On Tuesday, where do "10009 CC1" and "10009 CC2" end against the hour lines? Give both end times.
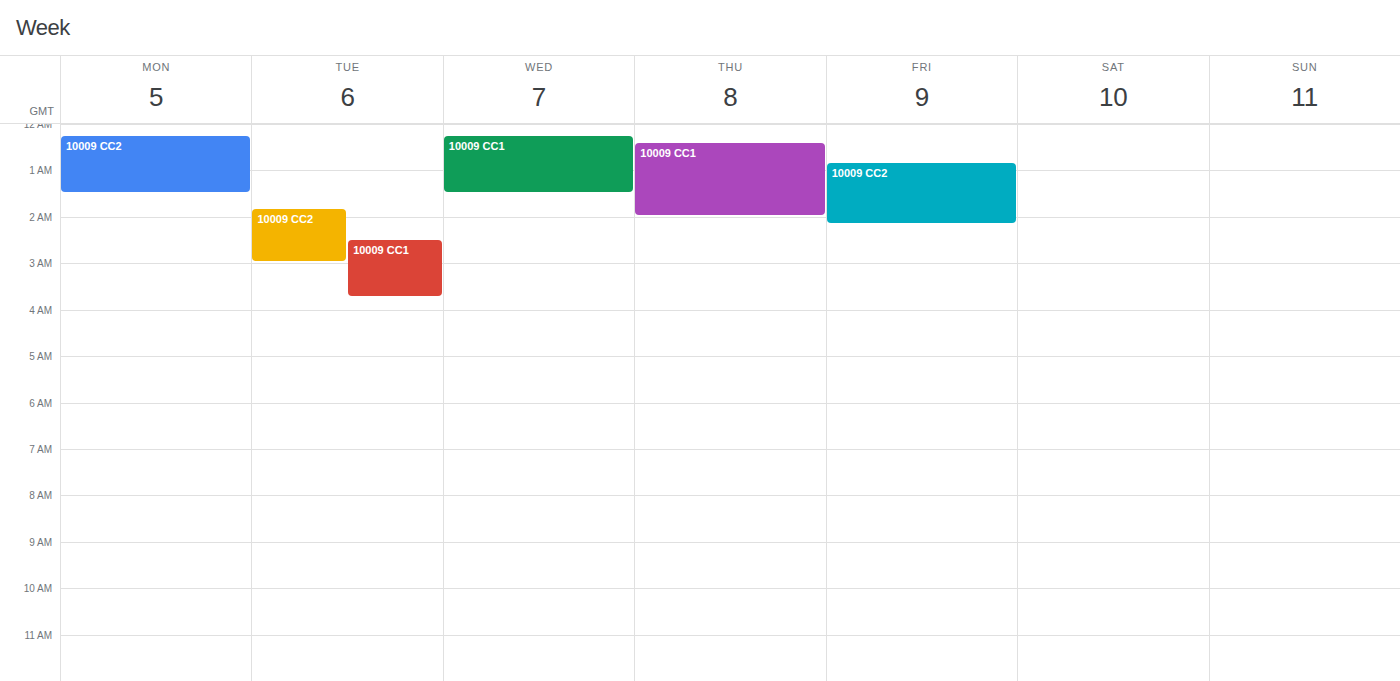
"10009 CC1": 3:45 AM, neither: three quarters of the way from the 3 AM line to the 4 AM line. "10009 CC2": 3:00 AM, exactly on the 3 AM line.